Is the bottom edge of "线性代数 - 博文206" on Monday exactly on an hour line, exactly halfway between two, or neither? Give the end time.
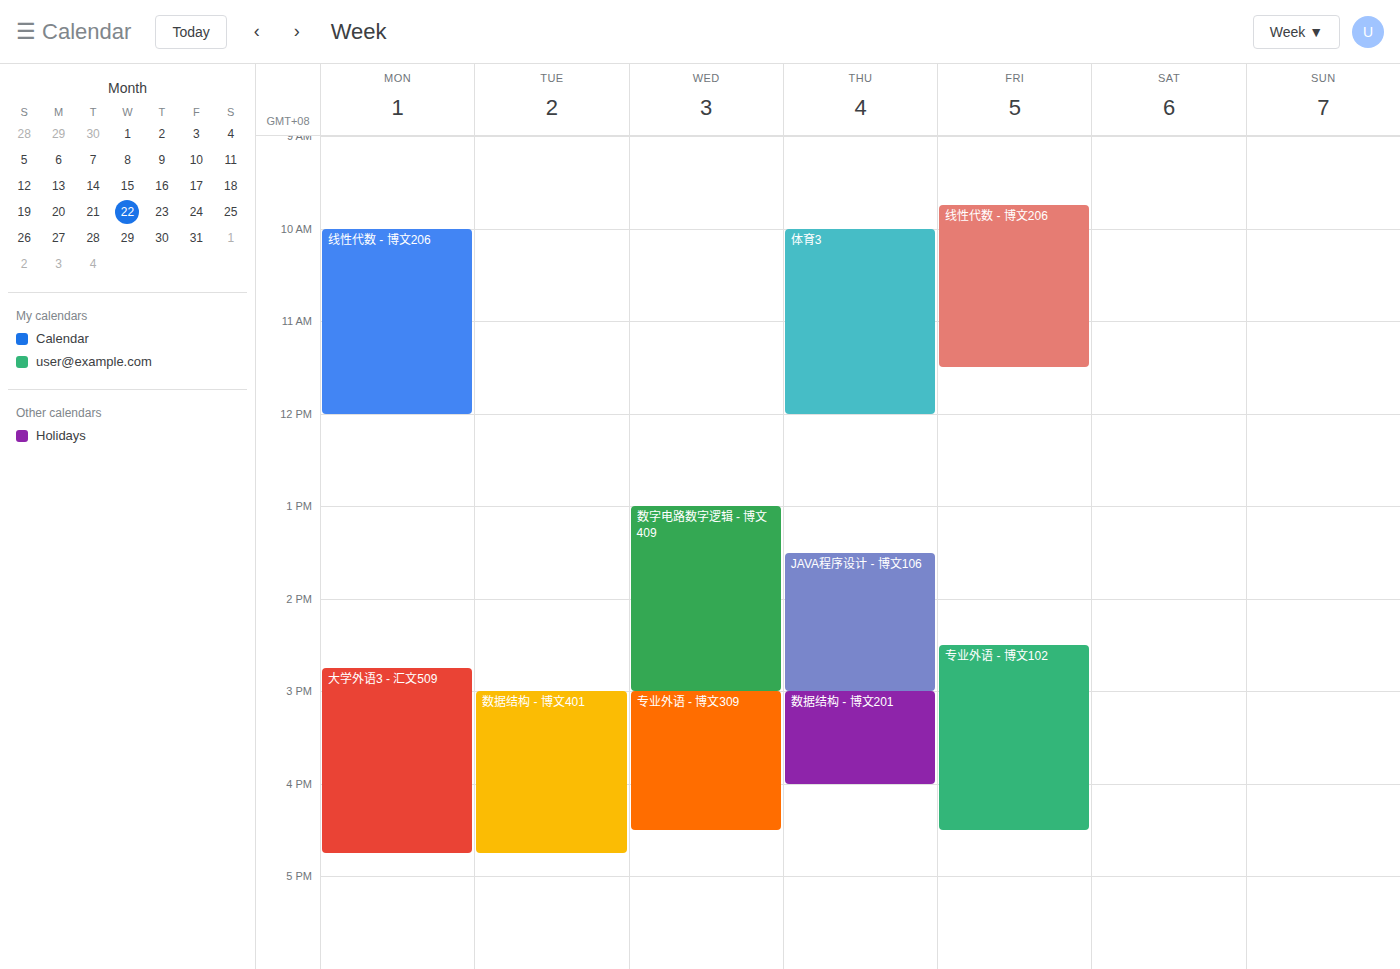
12:00 PM -- exactly on the 12 PM line.